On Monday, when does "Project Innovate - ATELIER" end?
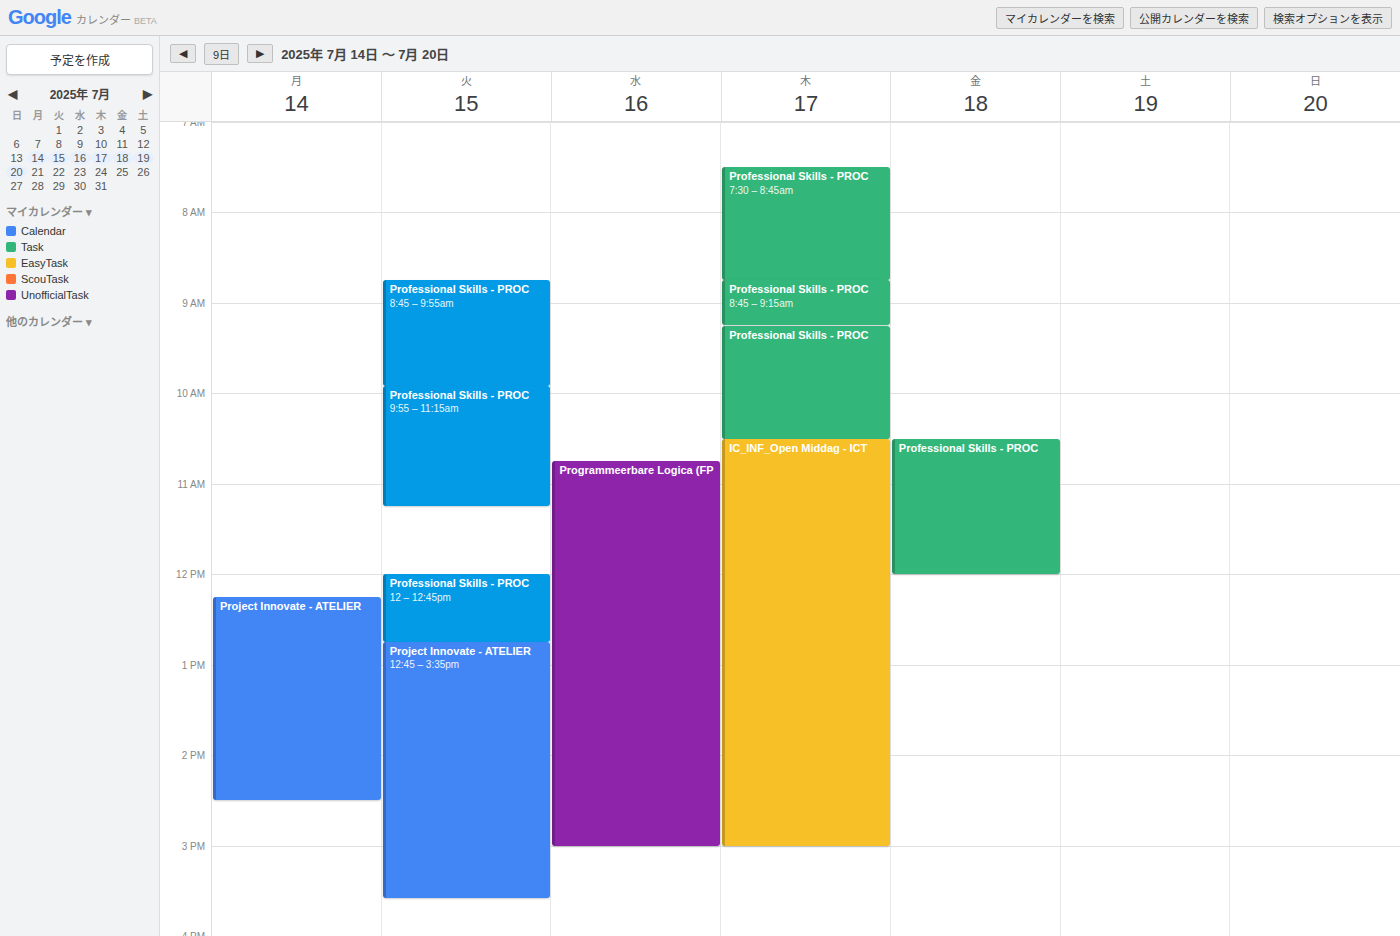
2:30 PM